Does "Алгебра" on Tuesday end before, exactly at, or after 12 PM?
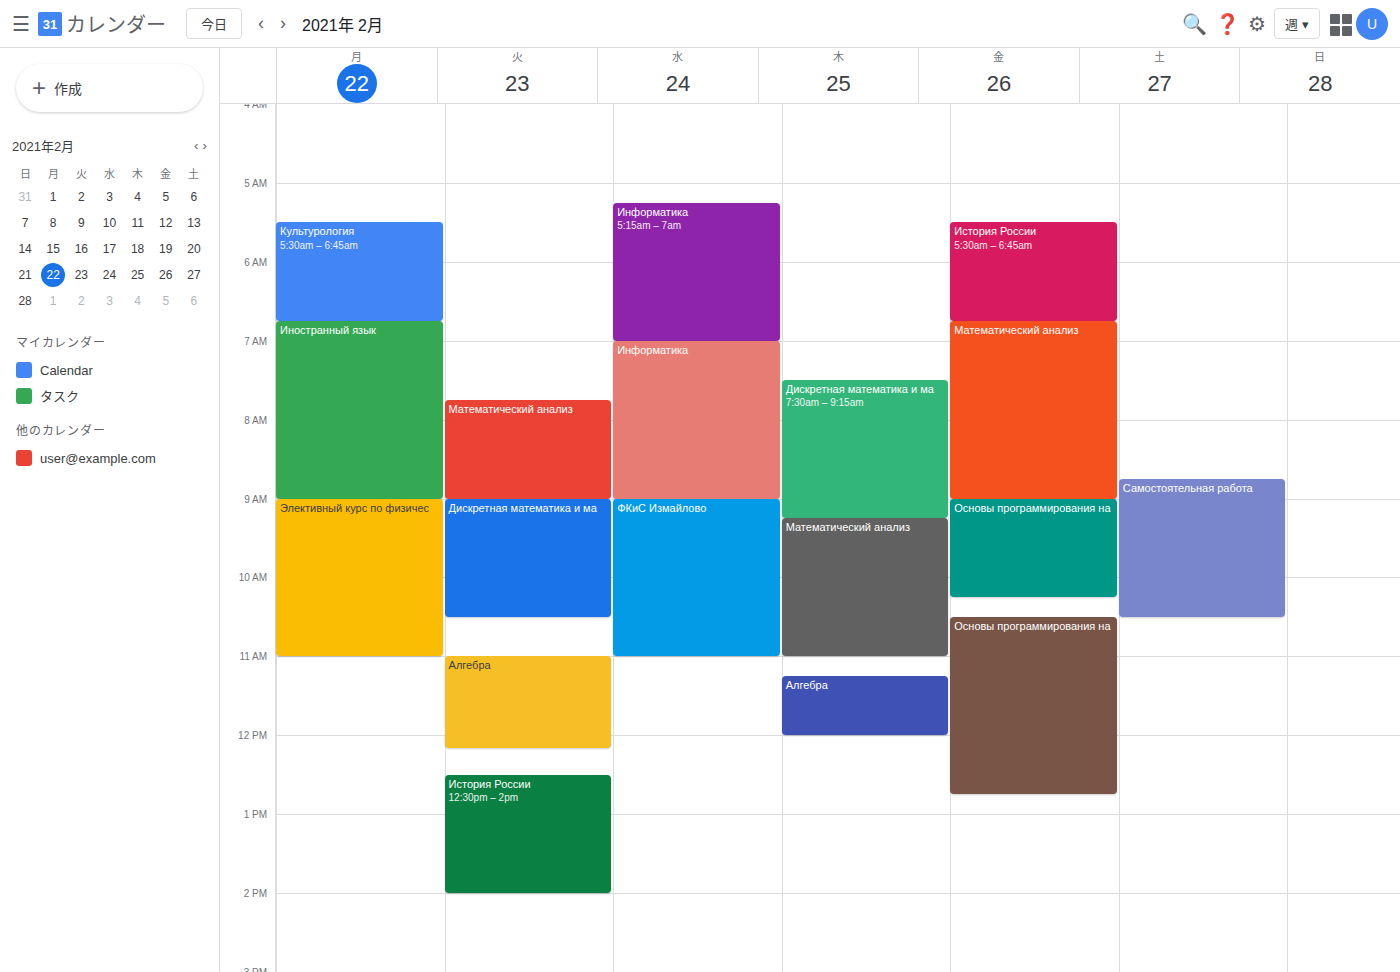
12:10 PM -- after 12 PM, 10 minutes below the 12 PM line.